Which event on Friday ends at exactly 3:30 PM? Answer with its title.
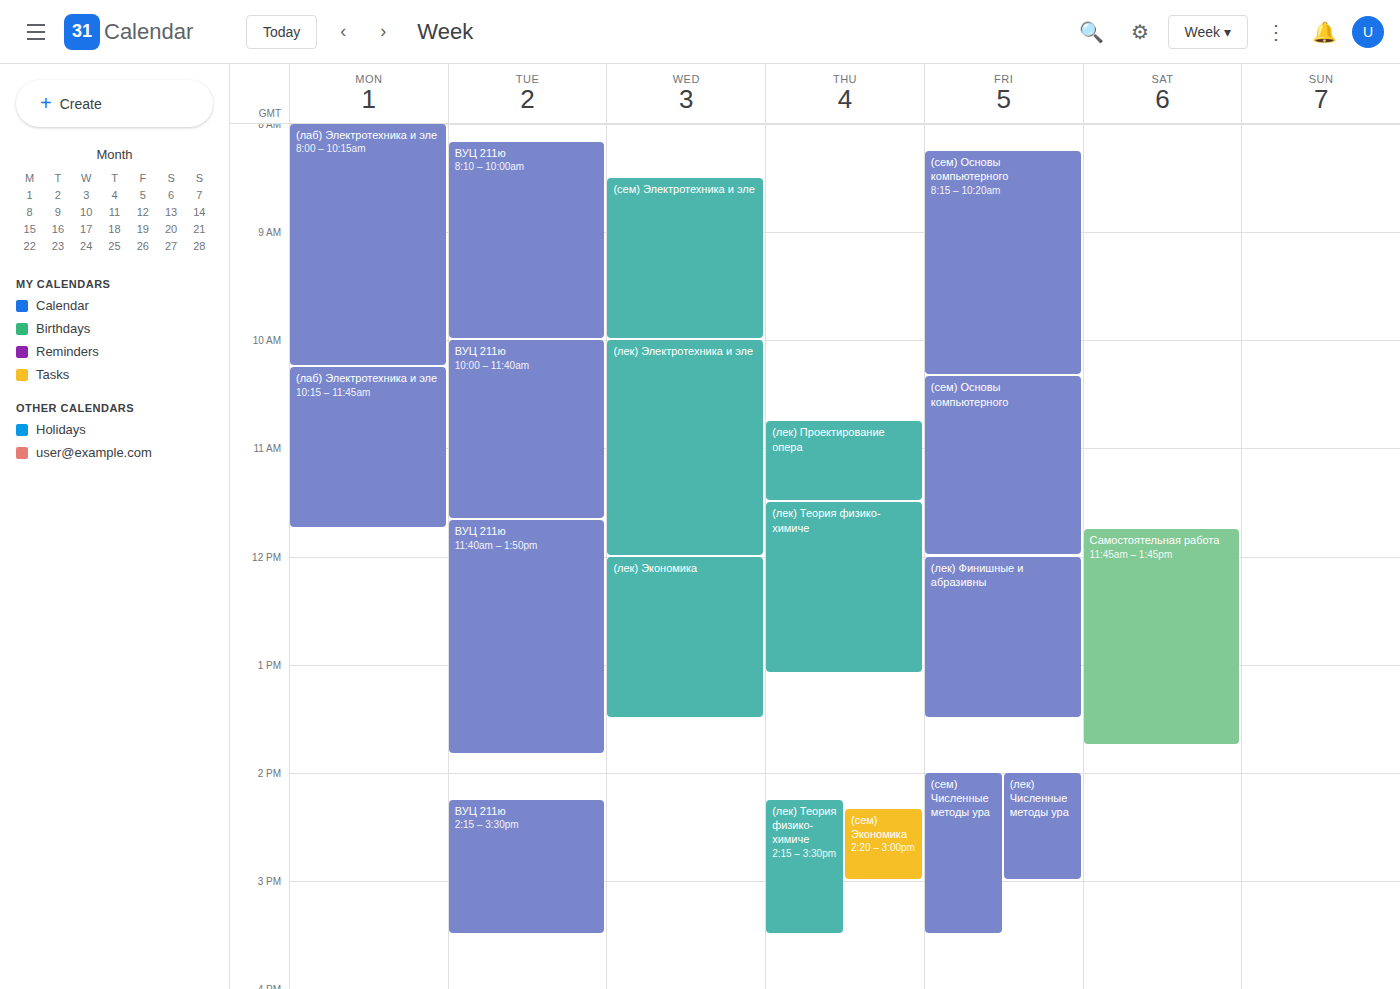
"(сем) Численные методы ура"